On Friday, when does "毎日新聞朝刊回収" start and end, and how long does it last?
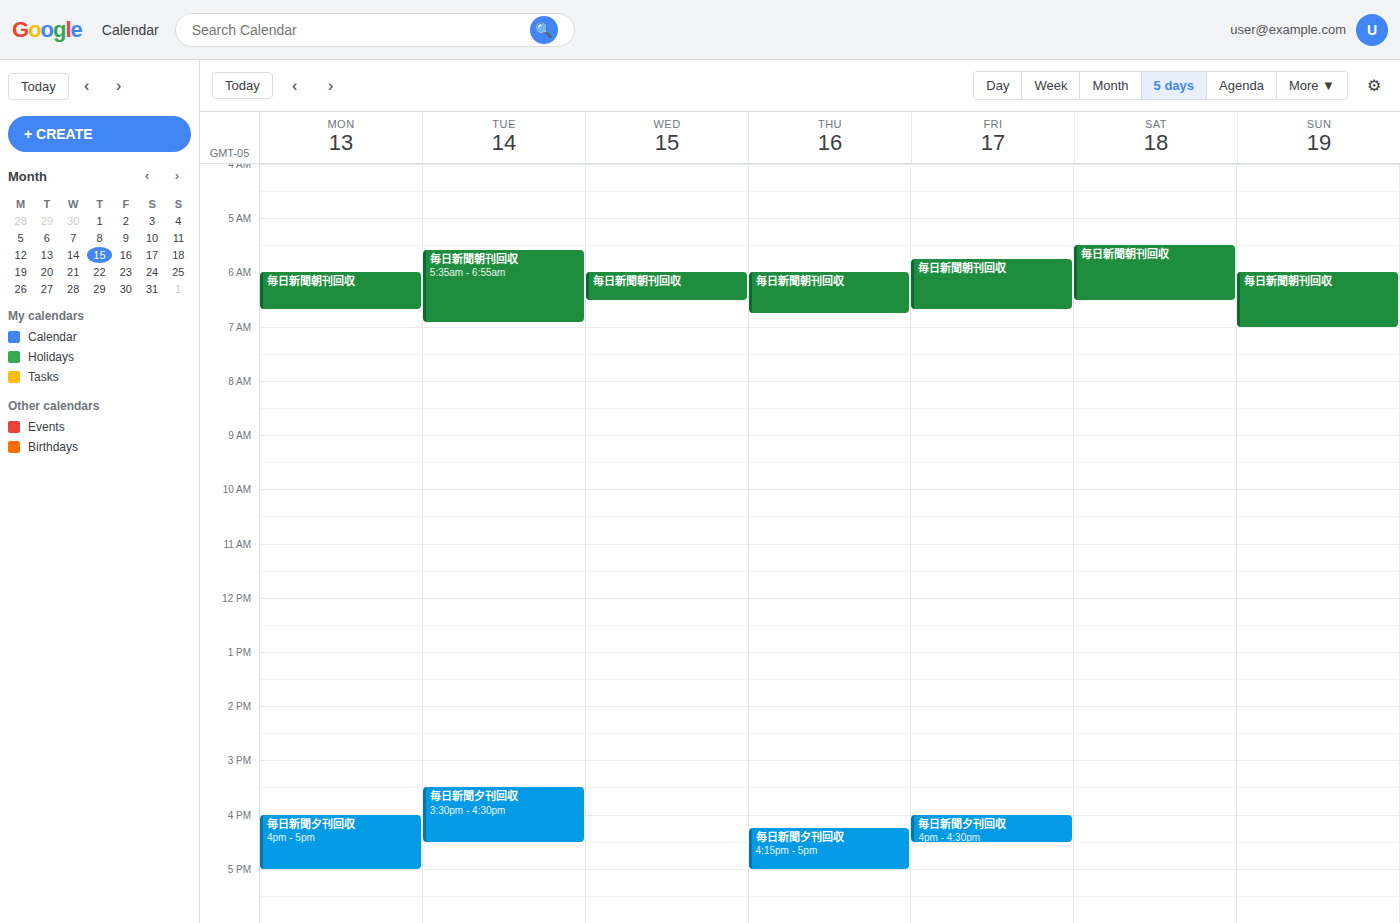
5:45 AM to 6:40 AM, 55 minutes